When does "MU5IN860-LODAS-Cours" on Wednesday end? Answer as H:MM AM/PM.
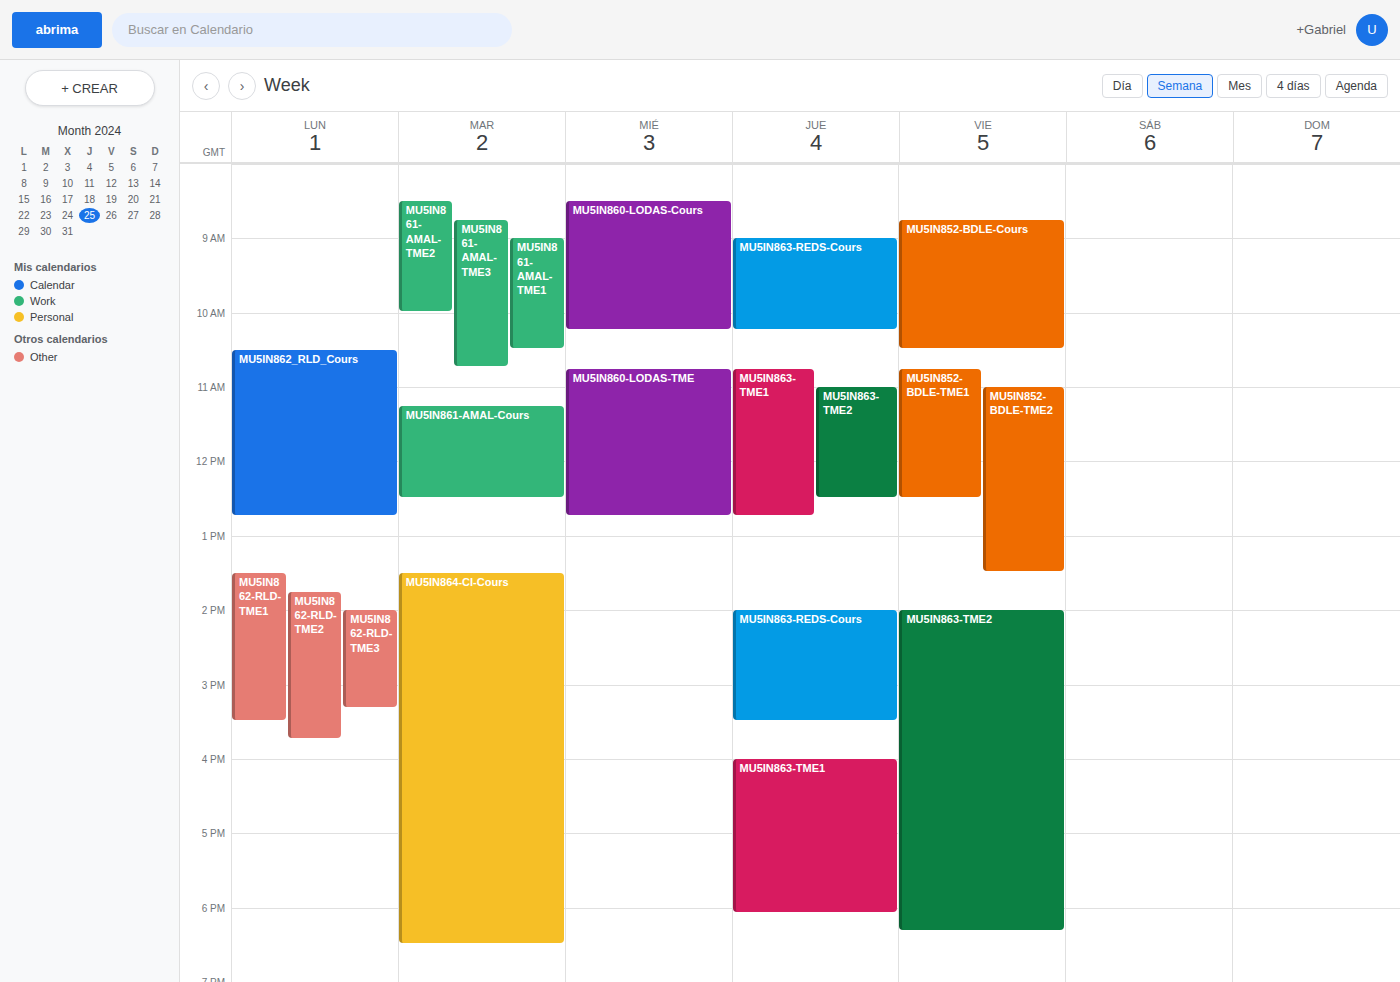
10:15 AM